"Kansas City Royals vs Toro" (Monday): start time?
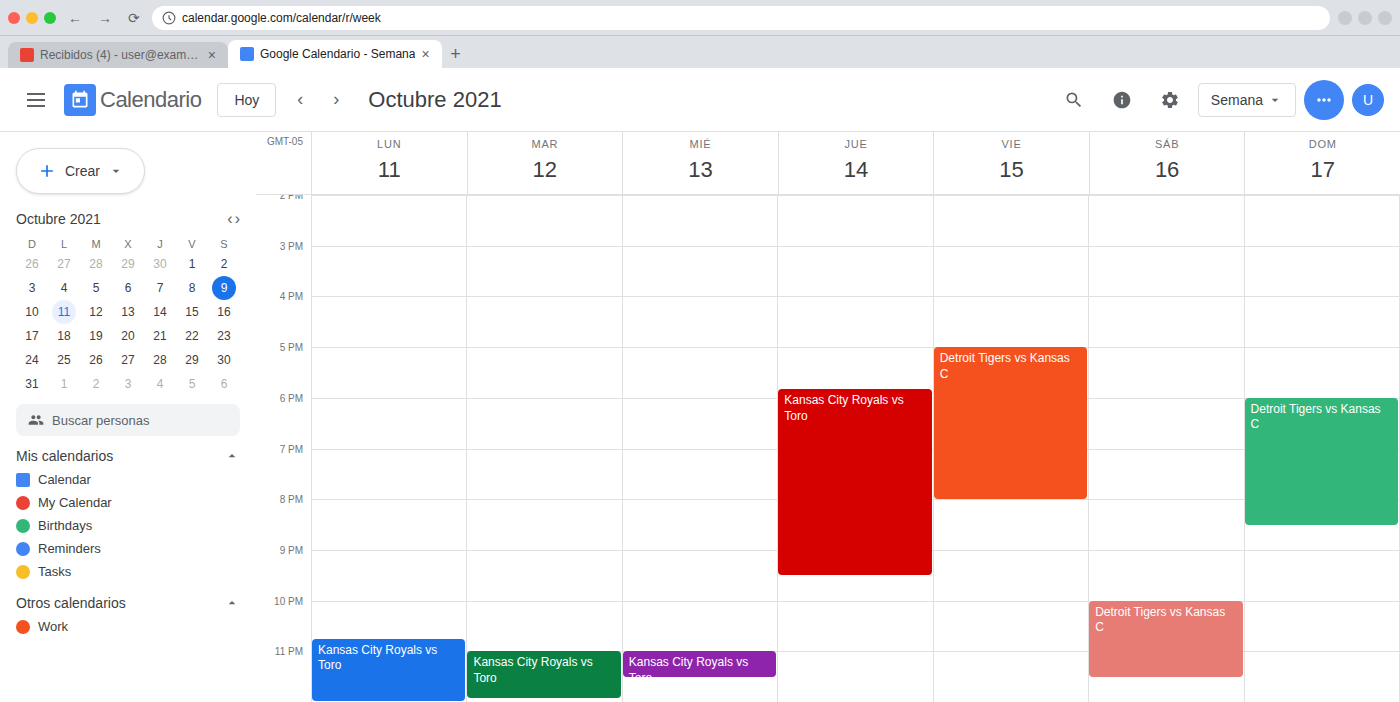
10:45 PM